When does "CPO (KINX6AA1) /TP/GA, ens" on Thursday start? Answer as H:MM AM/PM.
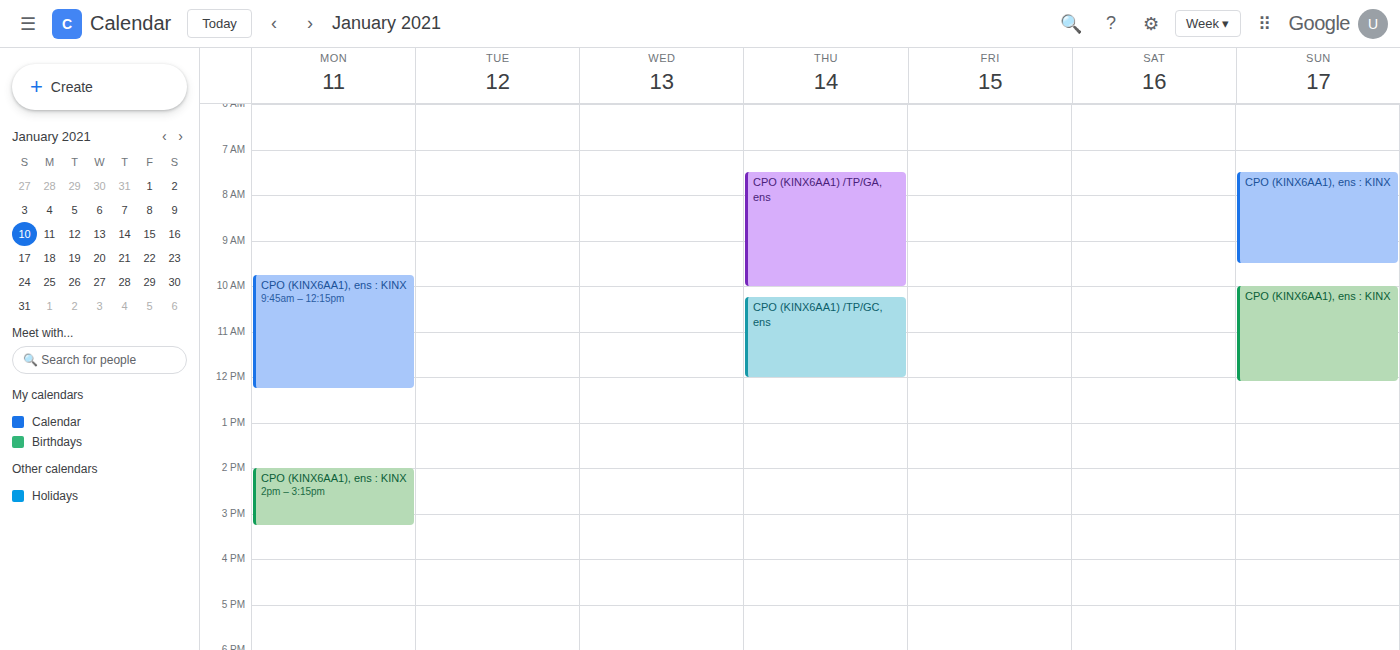
7:30 AM